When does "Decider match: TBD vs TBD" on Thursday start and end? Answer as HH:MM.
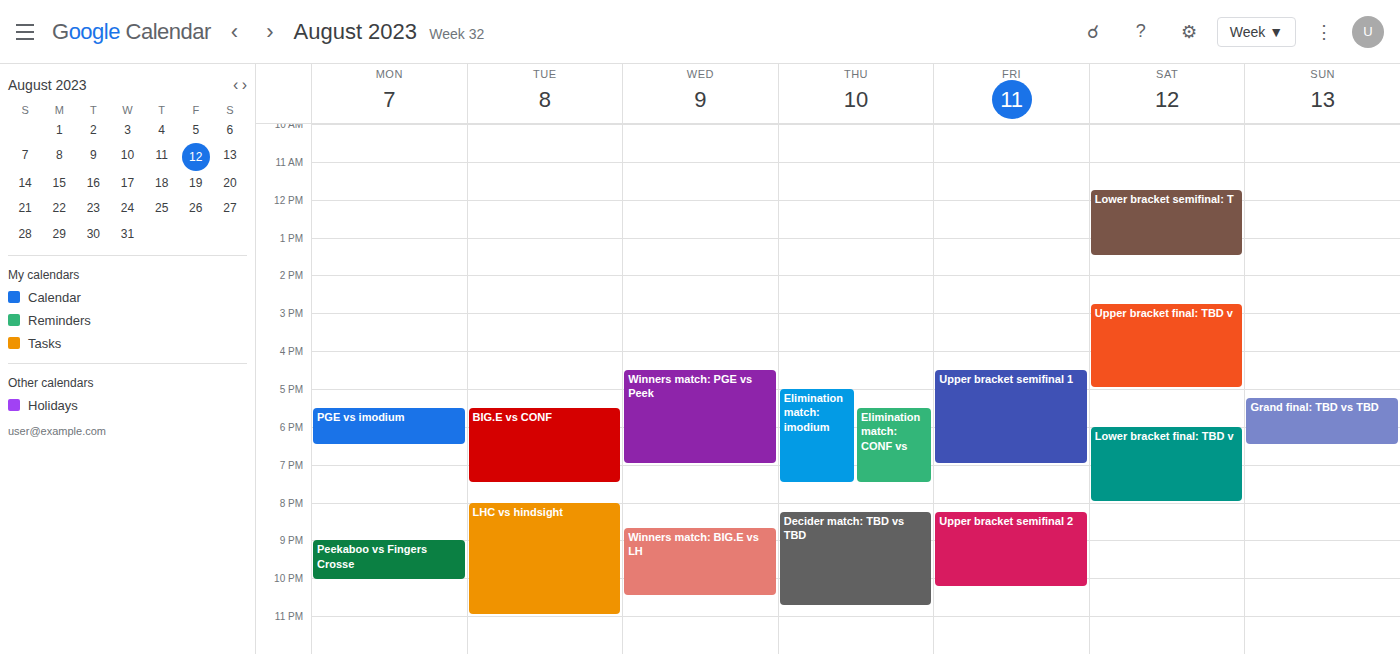
20:15 to 22:45